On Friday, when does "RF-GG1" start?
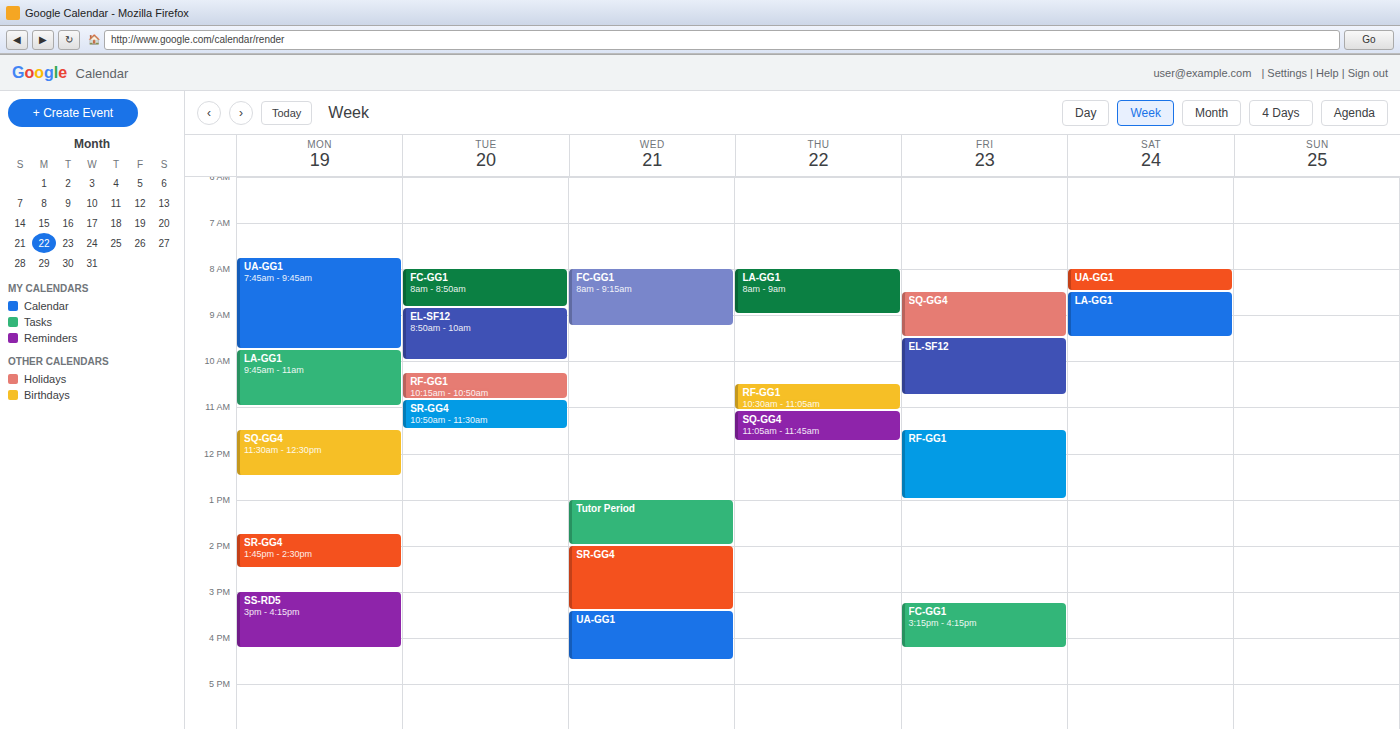
11:30 AM